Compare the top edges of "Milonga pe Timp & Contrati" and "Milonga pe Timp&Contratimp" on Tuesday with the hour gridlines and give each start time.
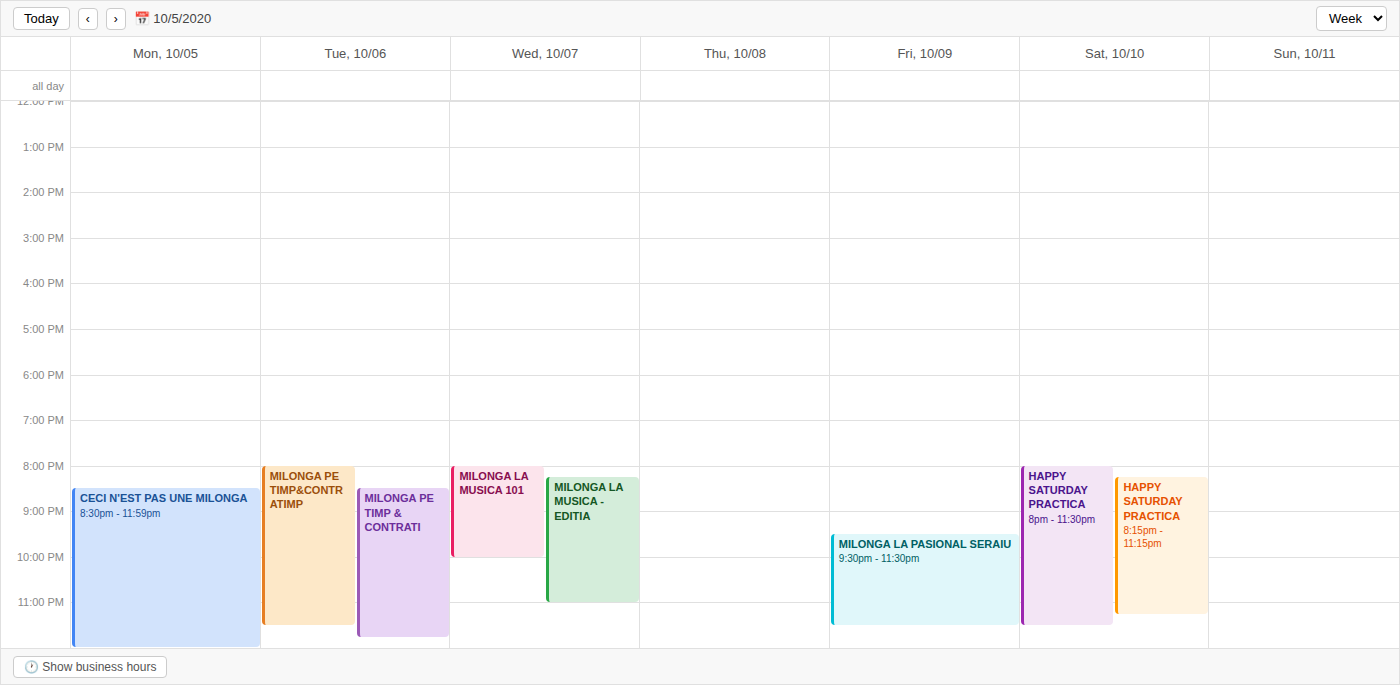
"Milonga pe Timp & Contrati": 20:30, halfway between the 20:00 and 21:00 lines. "Milonga pe Timp&Contratimp": 20:00, exactly on the 20:00 line.